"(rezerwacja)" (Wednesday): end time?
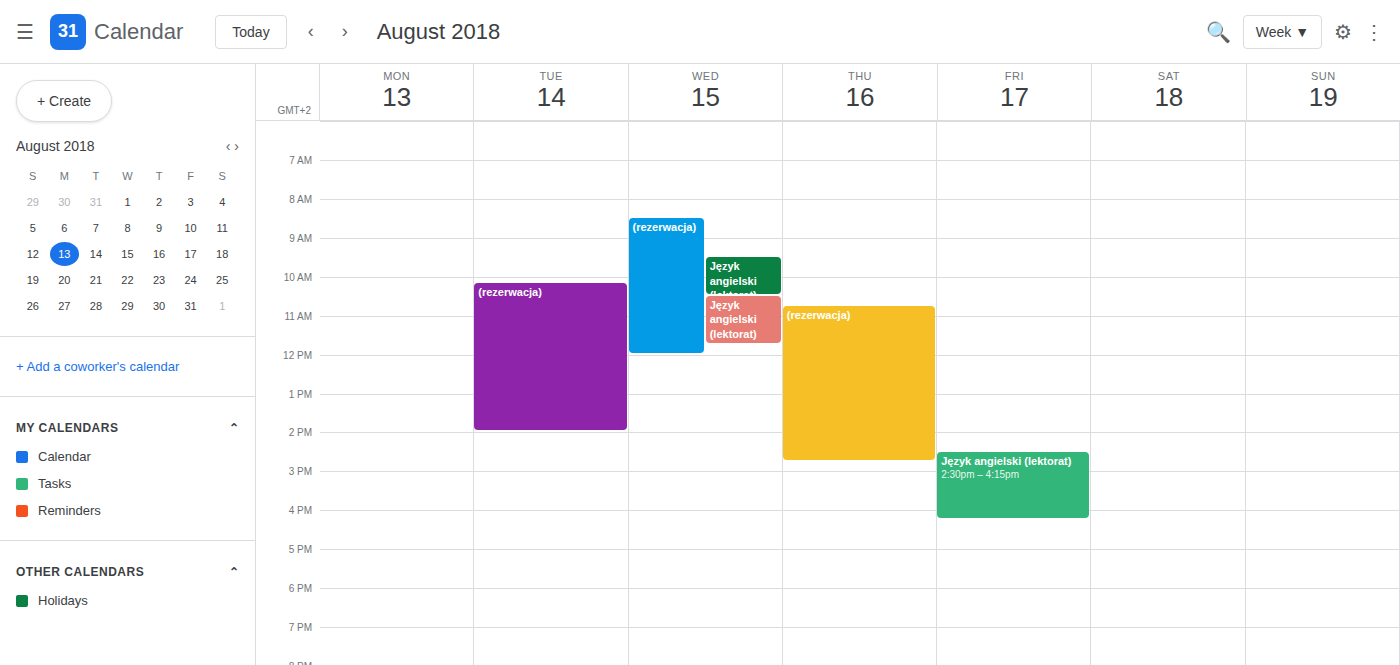
12:00 PM